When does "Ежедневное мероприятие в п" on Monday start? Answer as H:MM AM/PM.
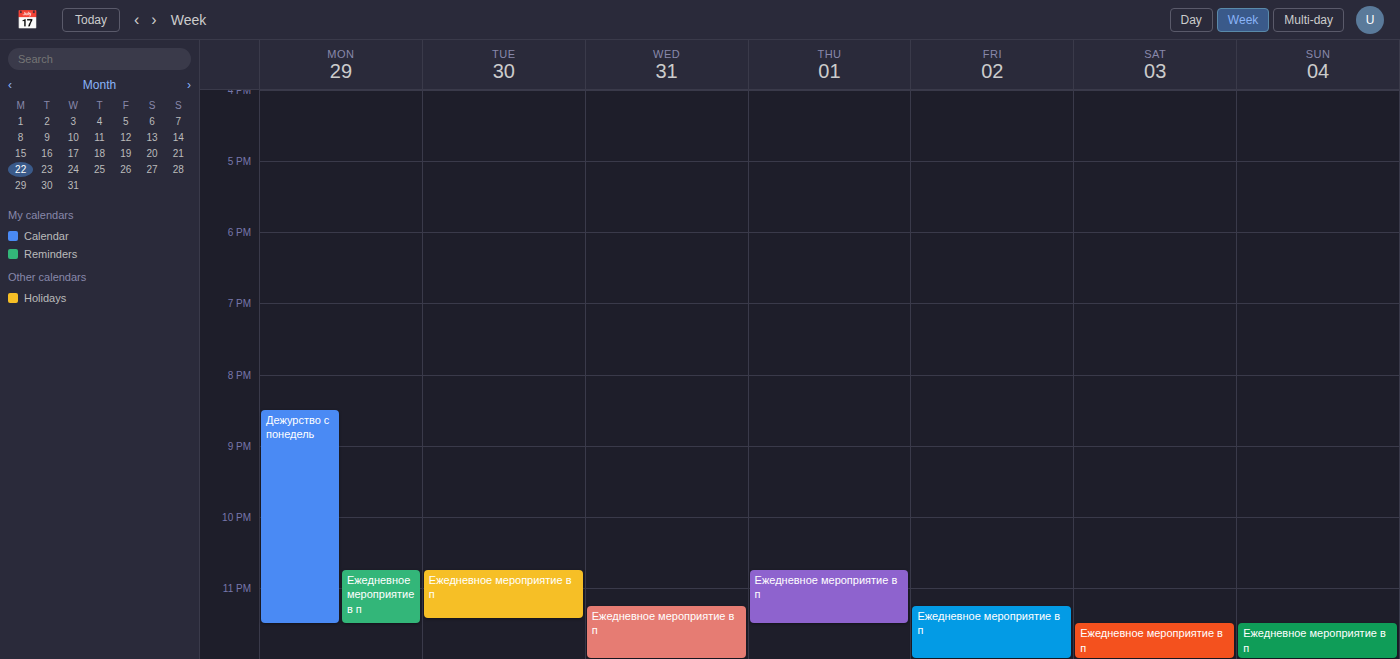
10:45 PM